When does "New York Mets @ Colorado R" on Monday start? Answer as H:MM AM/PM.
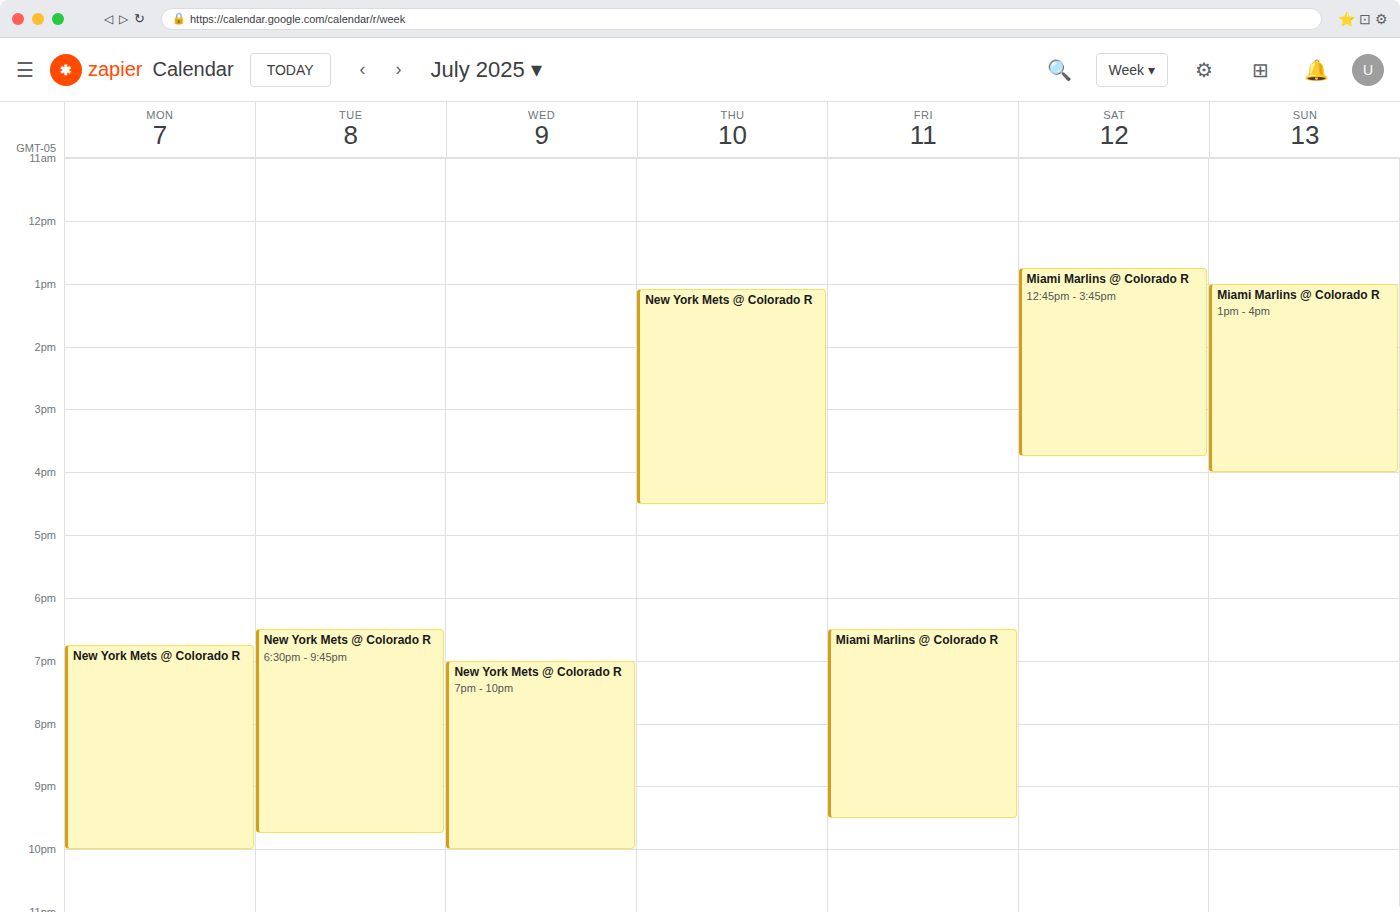
6:45 PM